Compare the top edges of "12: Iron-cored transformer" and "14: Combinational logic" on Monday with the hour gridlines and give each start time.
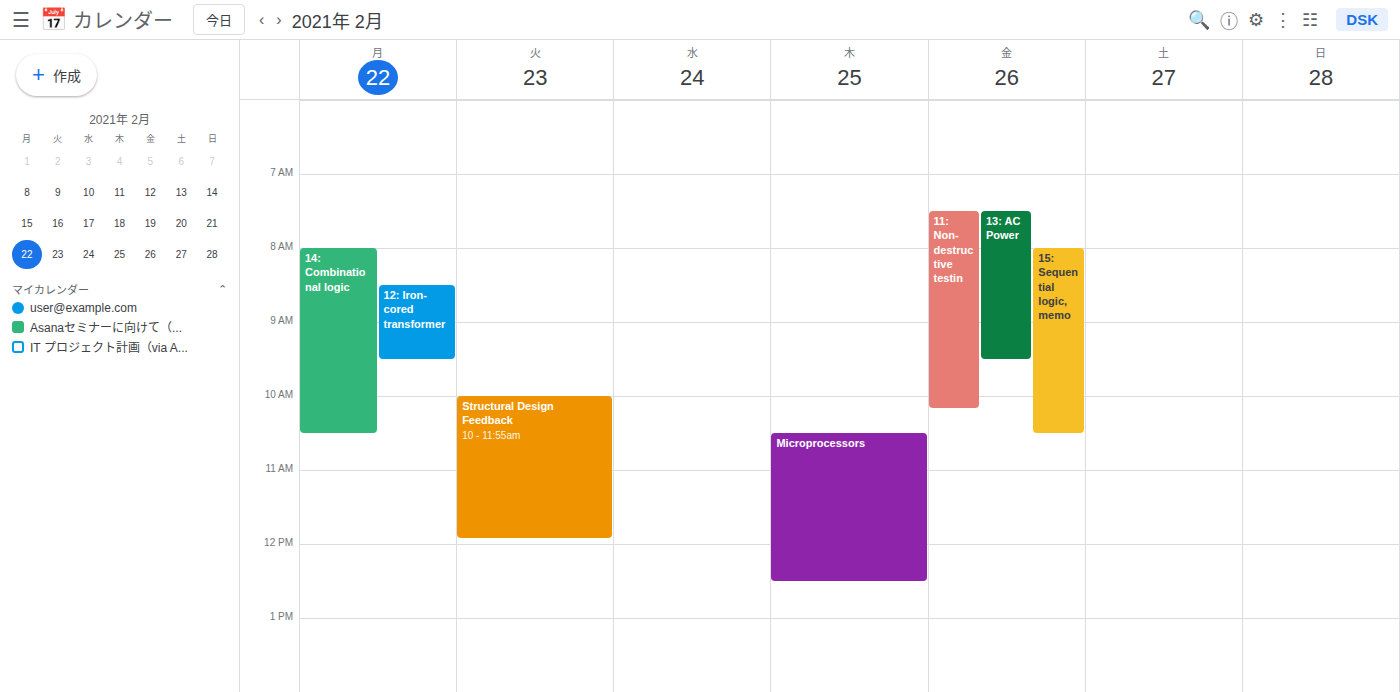
"12: Iron-cored transformer": 8:30 AM, halfway between the 8 AM and 9 AM lines. "14: Combinational logic": 8:00 AM, exactly on the 8 AM line.